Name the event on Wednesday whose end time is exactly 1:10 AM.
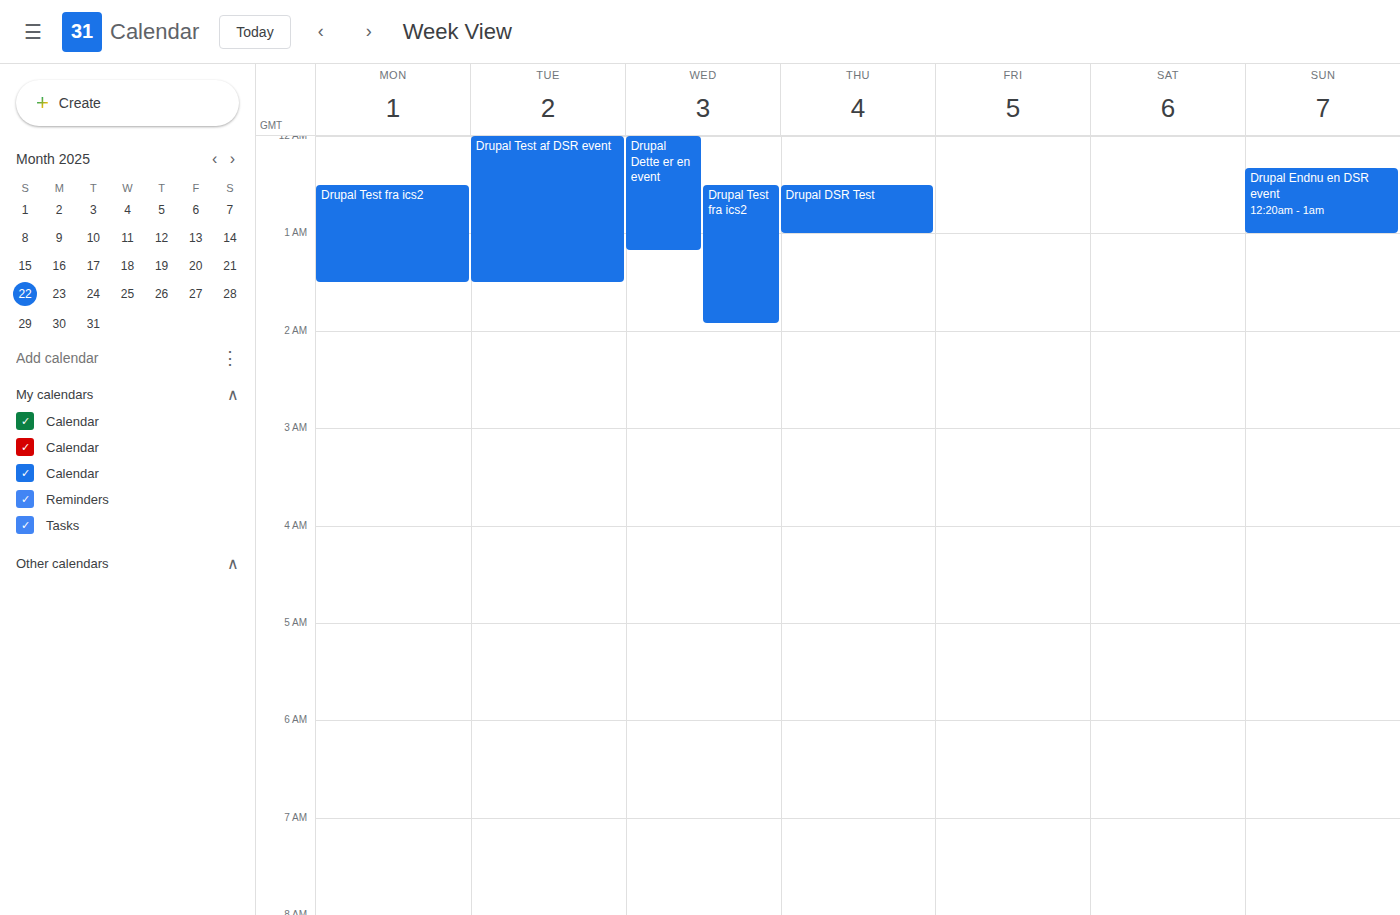
"Drupal Dette er en event"